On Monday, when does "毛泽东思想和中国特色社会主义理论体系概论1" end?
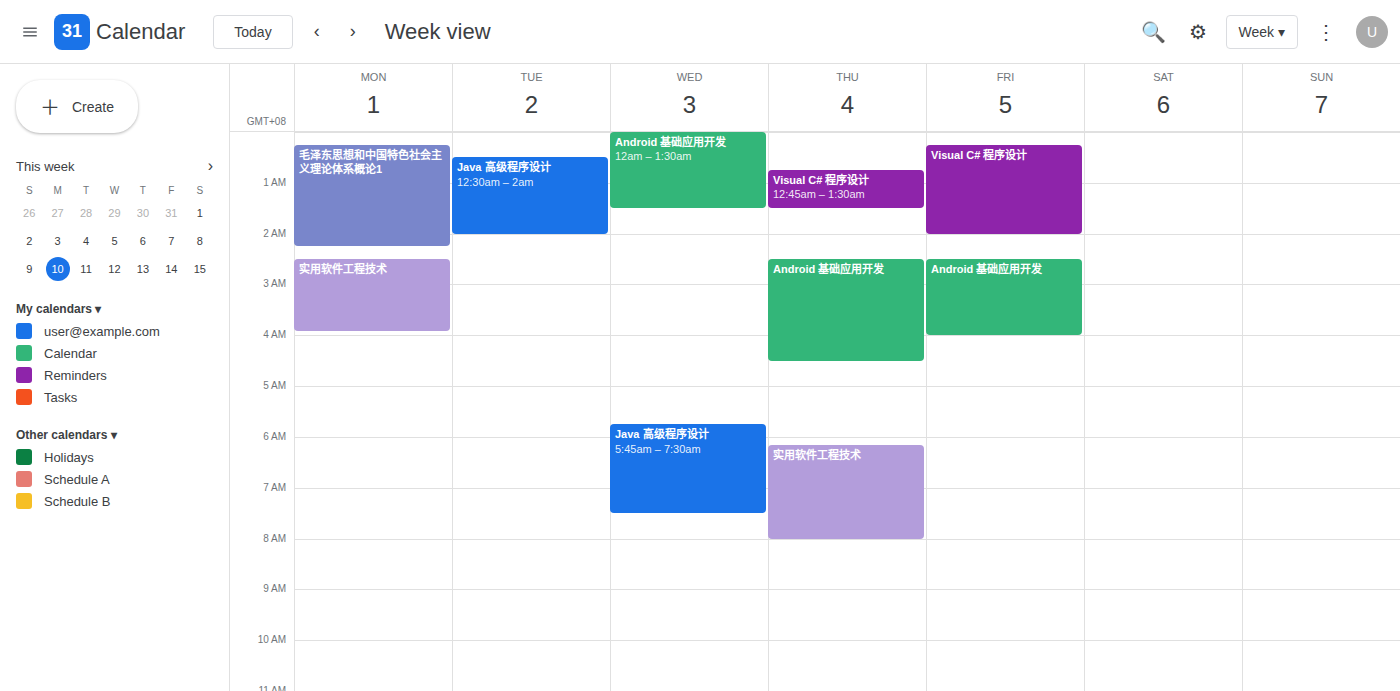
2:15 AM